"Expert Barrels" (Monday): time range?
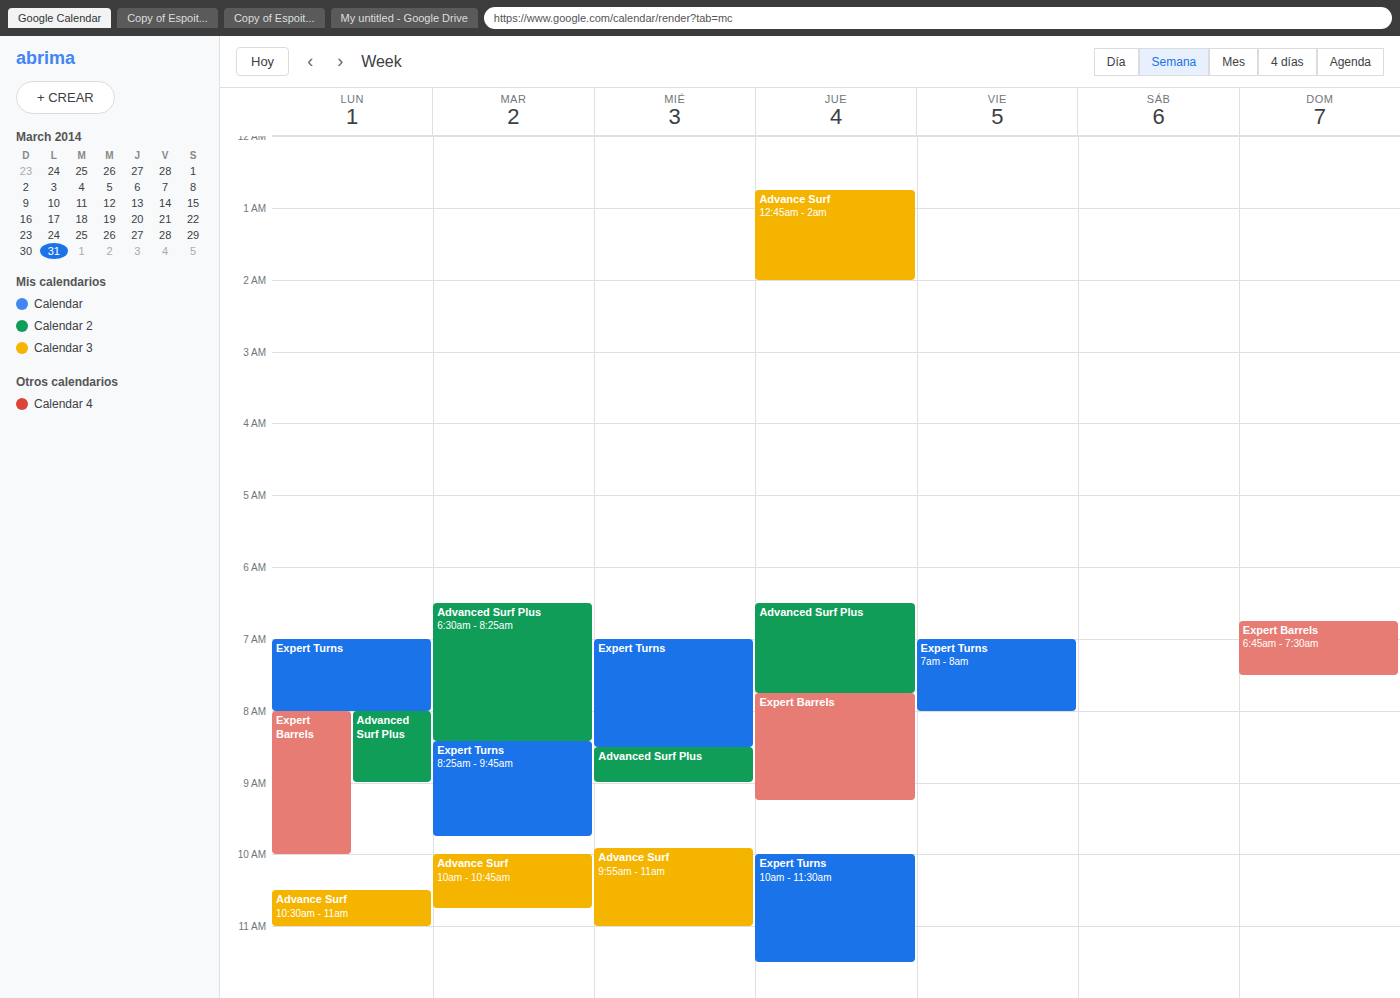
8:00 AM to 10:00 AM